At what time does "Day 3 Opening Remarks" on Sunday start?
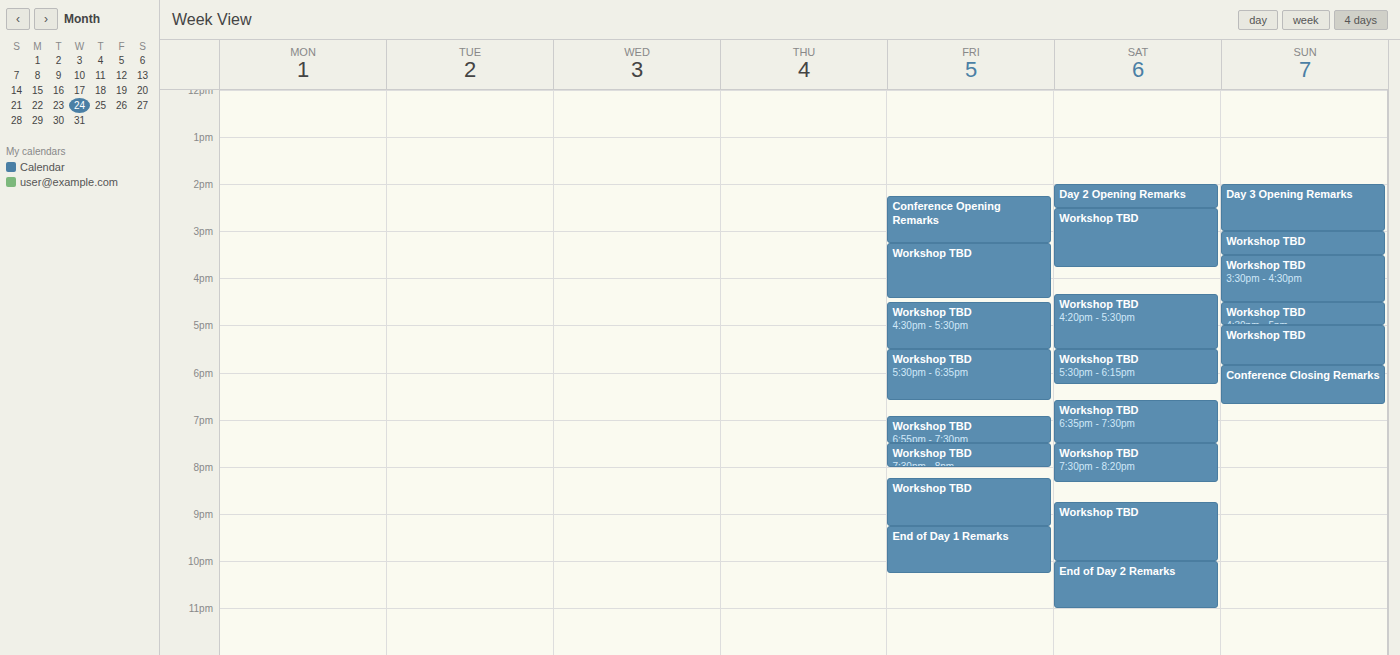
2:00 PM